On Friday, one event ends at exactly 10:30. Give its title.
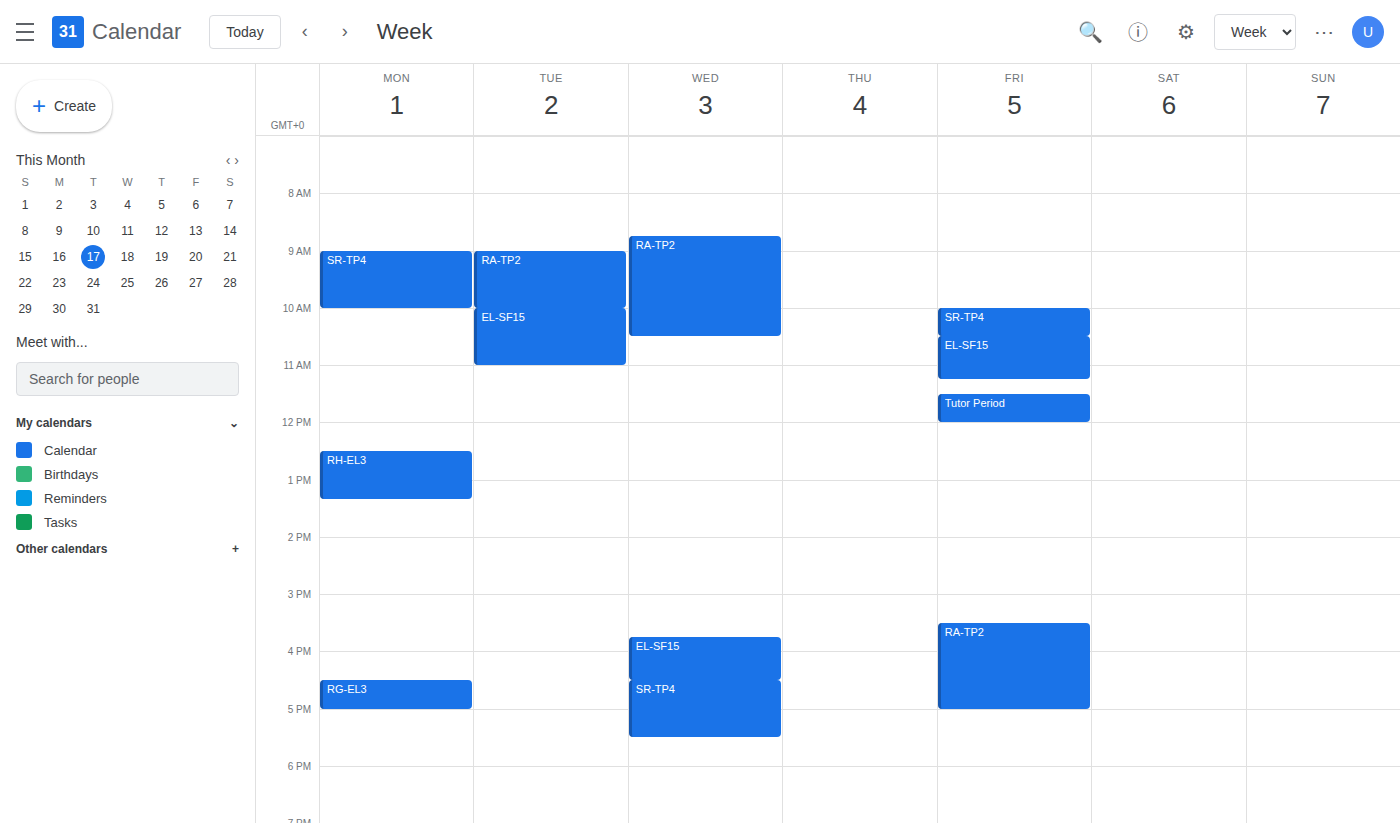
"SR-TP4"